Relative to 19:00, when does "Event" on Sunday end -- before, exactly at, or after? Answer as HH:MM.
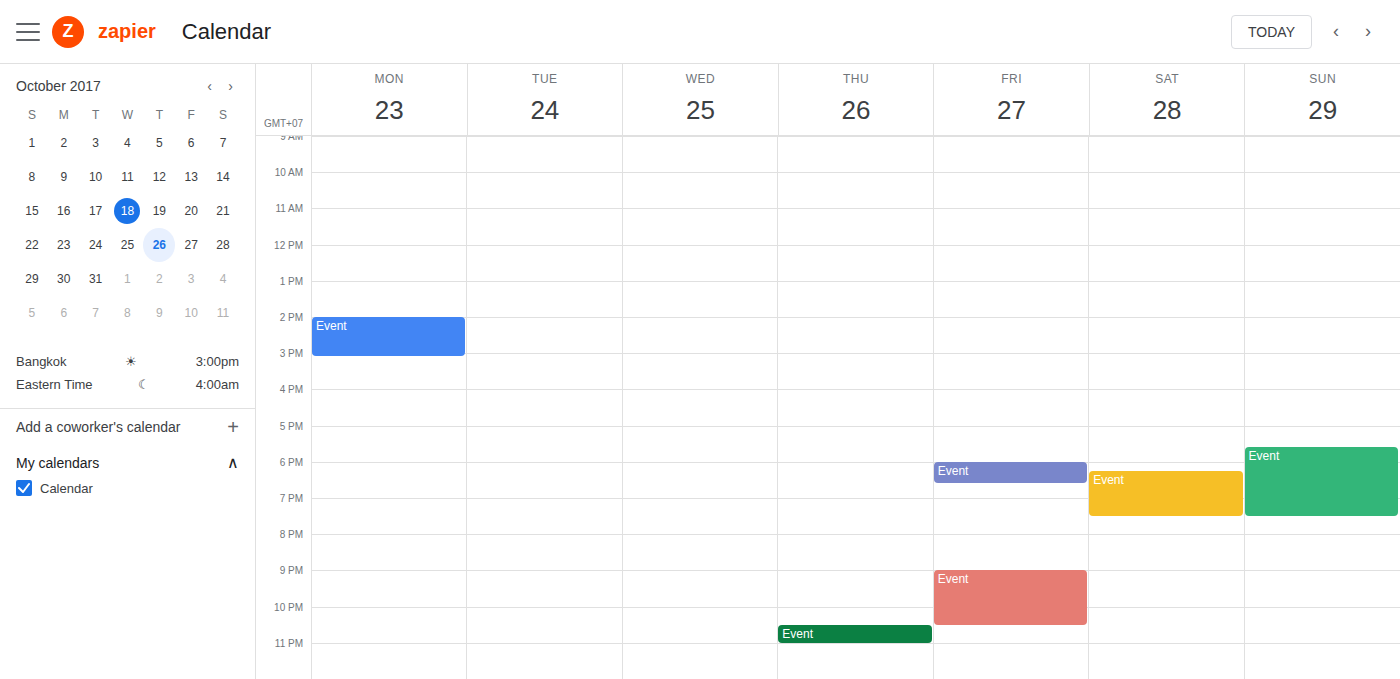
19:30 -- after 19:00, 30 minutes below the 19:00 line.